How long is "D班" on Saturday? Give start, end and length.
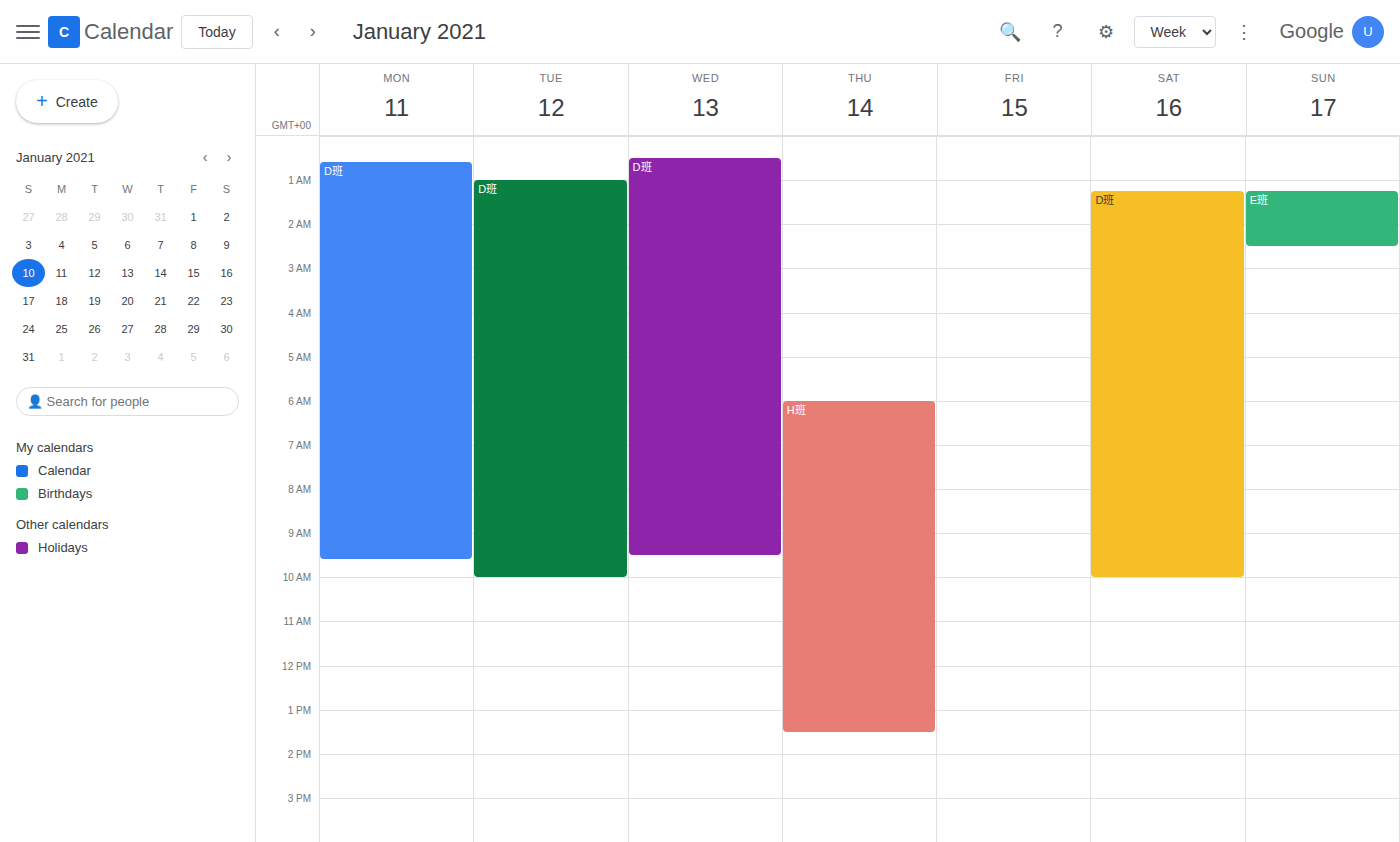
1:15 AM to 10:00 AM, 8 hours 45 minutes